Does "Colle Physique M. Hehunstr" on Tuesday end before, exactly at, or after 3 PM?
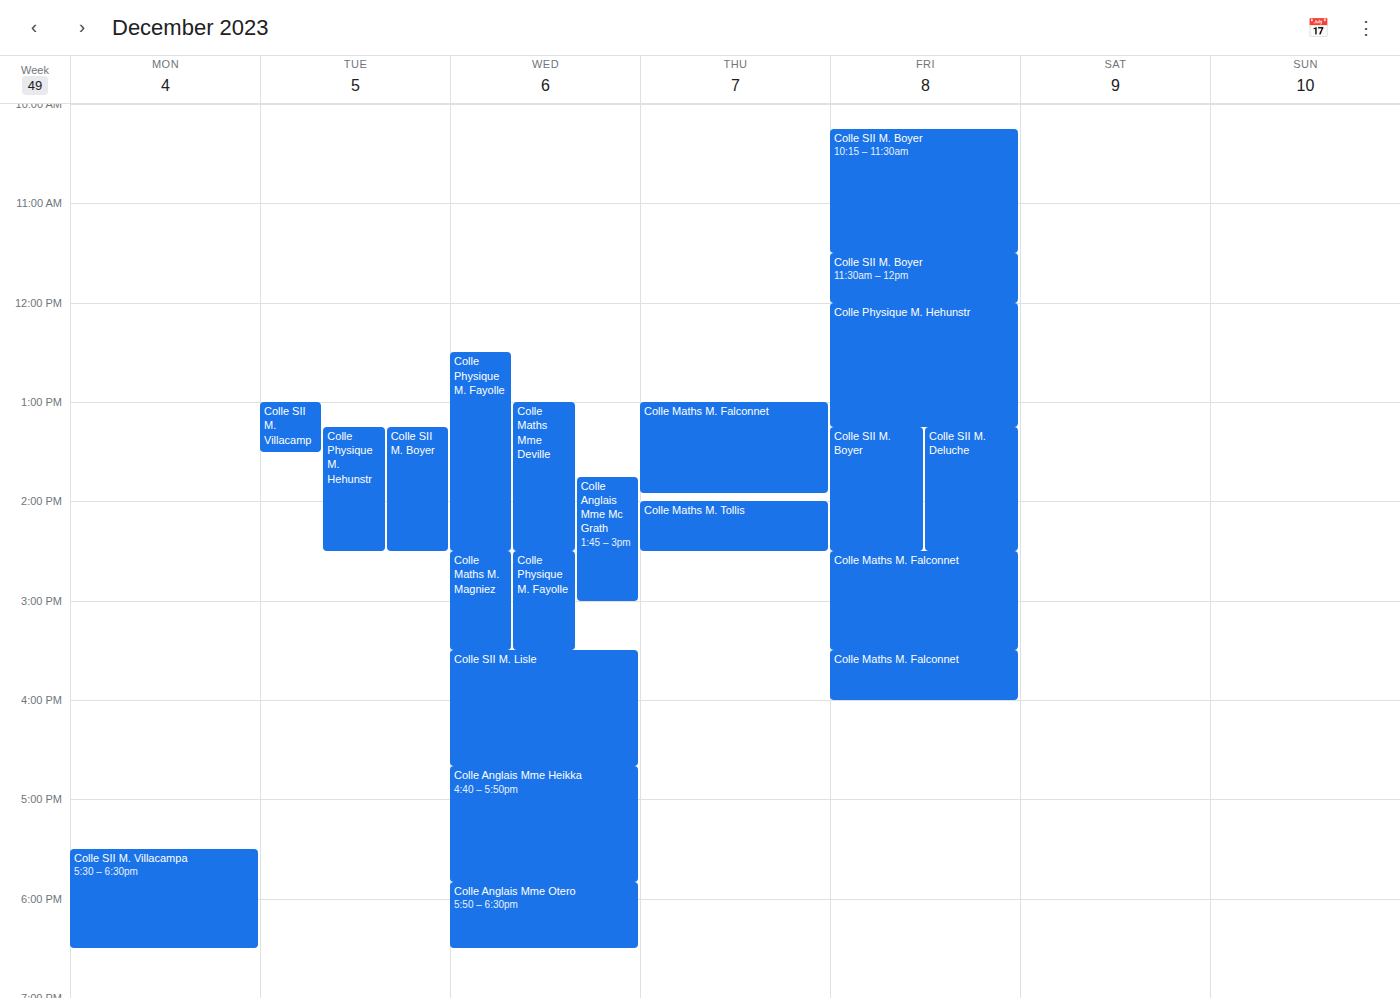
2:30 PM -- before 3 PM, 30 minutes above the 3 PM line.